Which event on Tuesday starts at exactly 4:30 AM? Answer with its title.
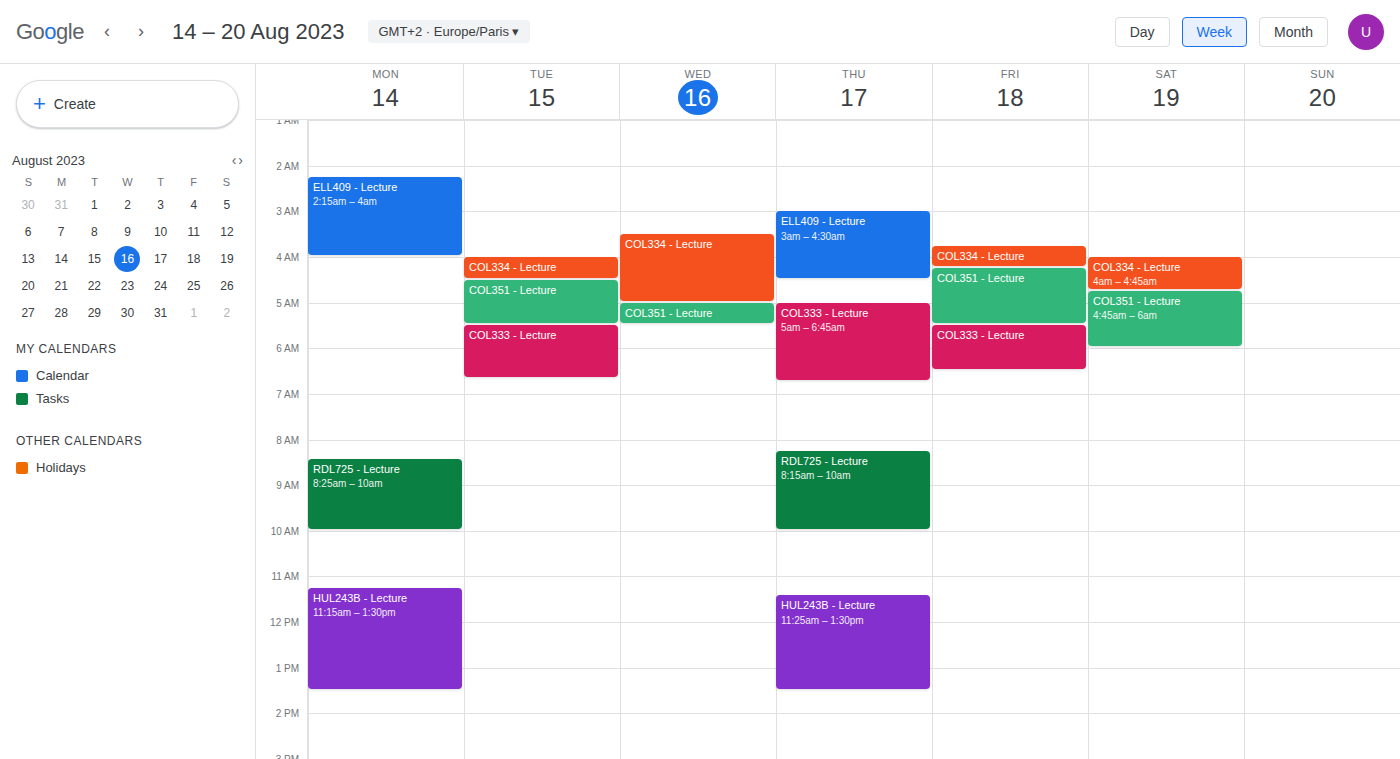
"COL351 - Lecture"